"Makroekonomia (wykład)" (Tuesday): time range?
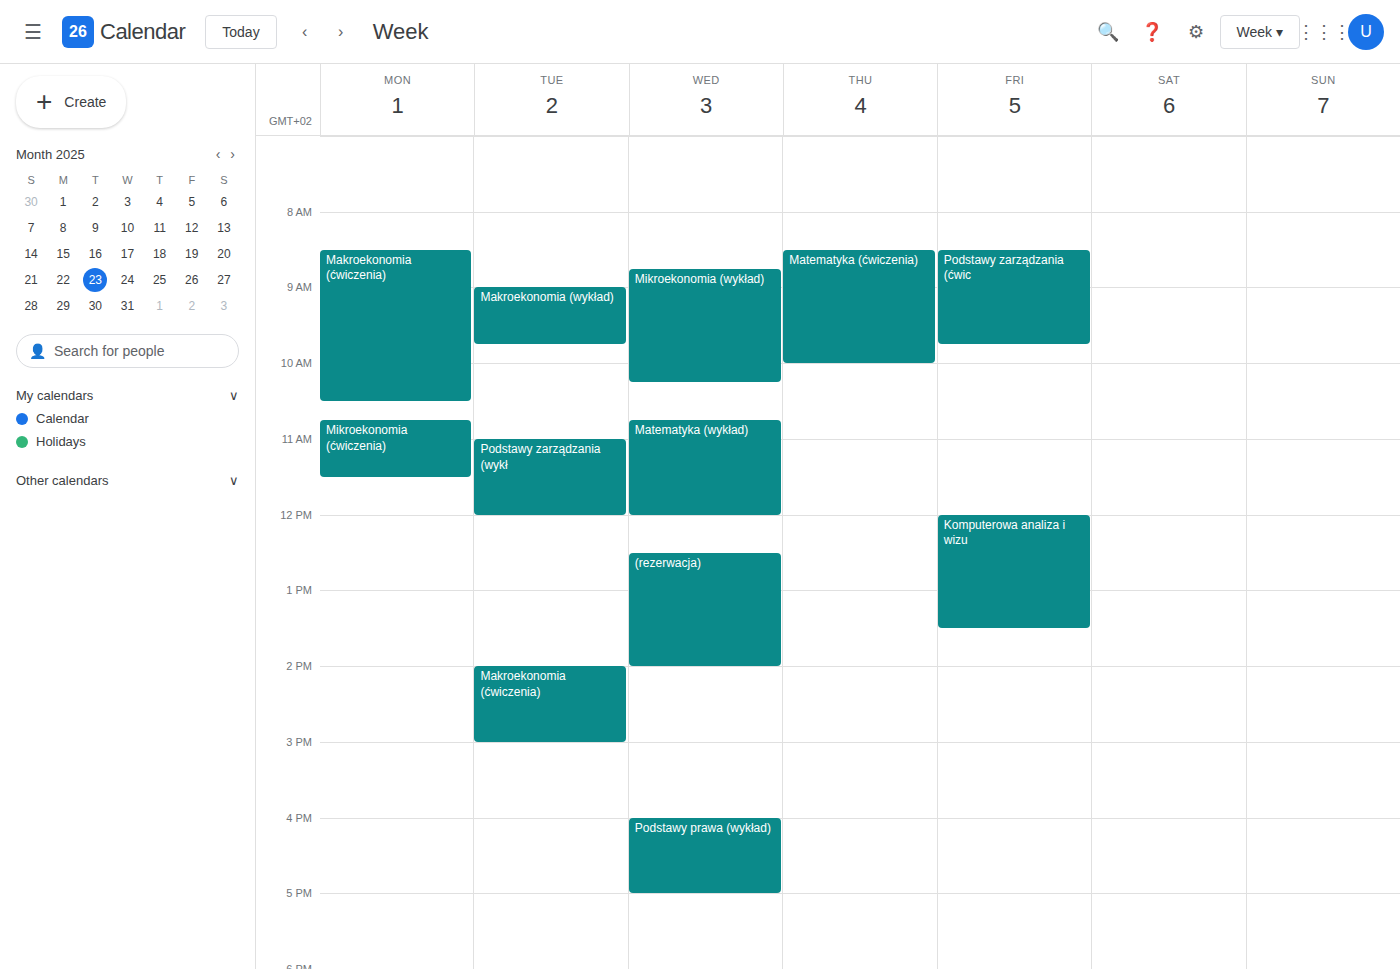
9:00 AM to 9:45 AM